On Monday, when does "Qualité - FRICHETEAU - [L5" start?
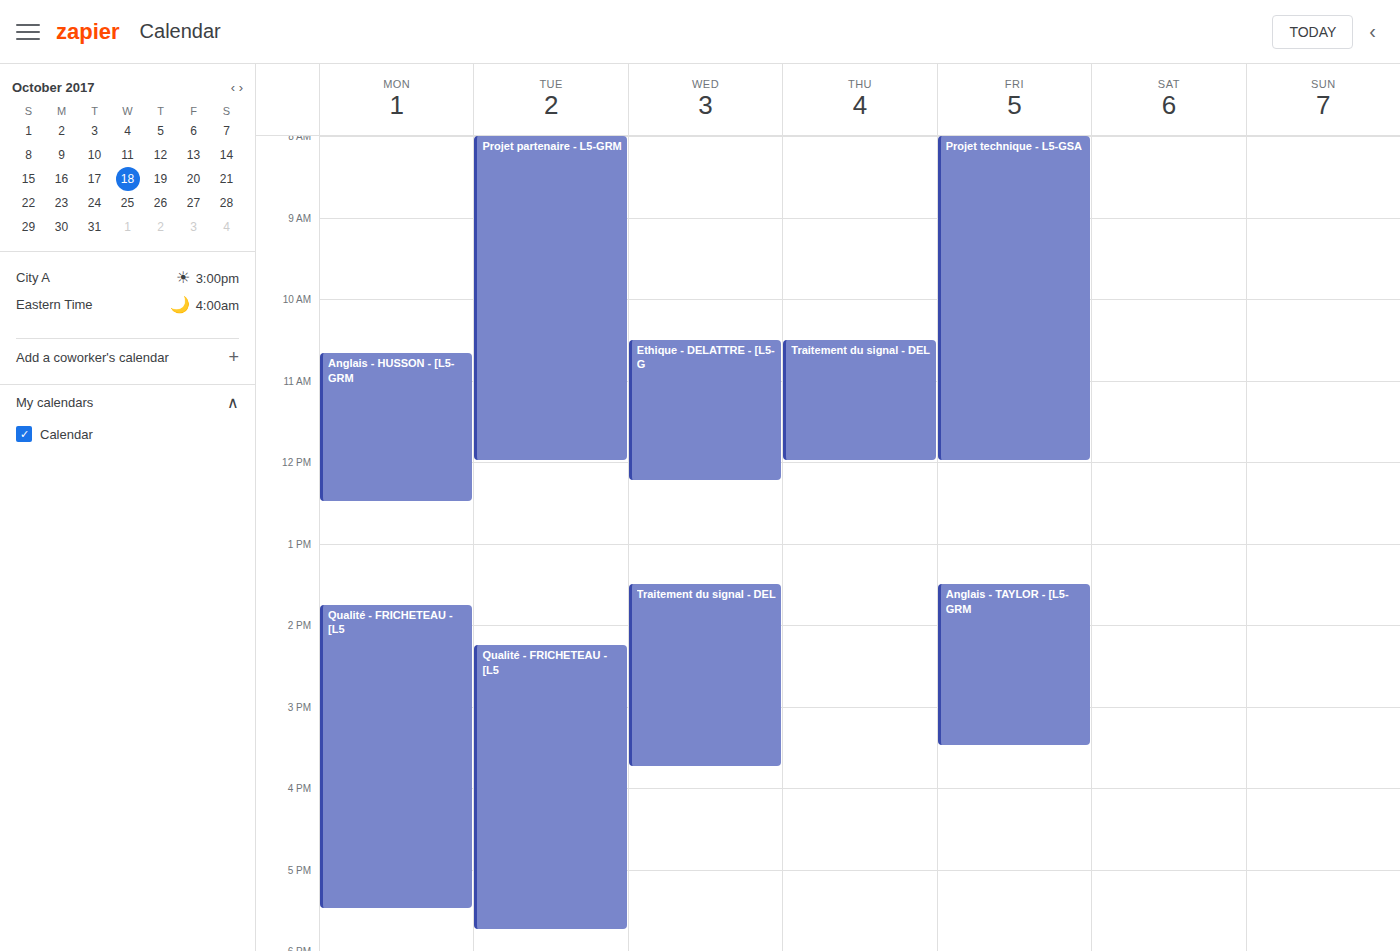
1:45 PM